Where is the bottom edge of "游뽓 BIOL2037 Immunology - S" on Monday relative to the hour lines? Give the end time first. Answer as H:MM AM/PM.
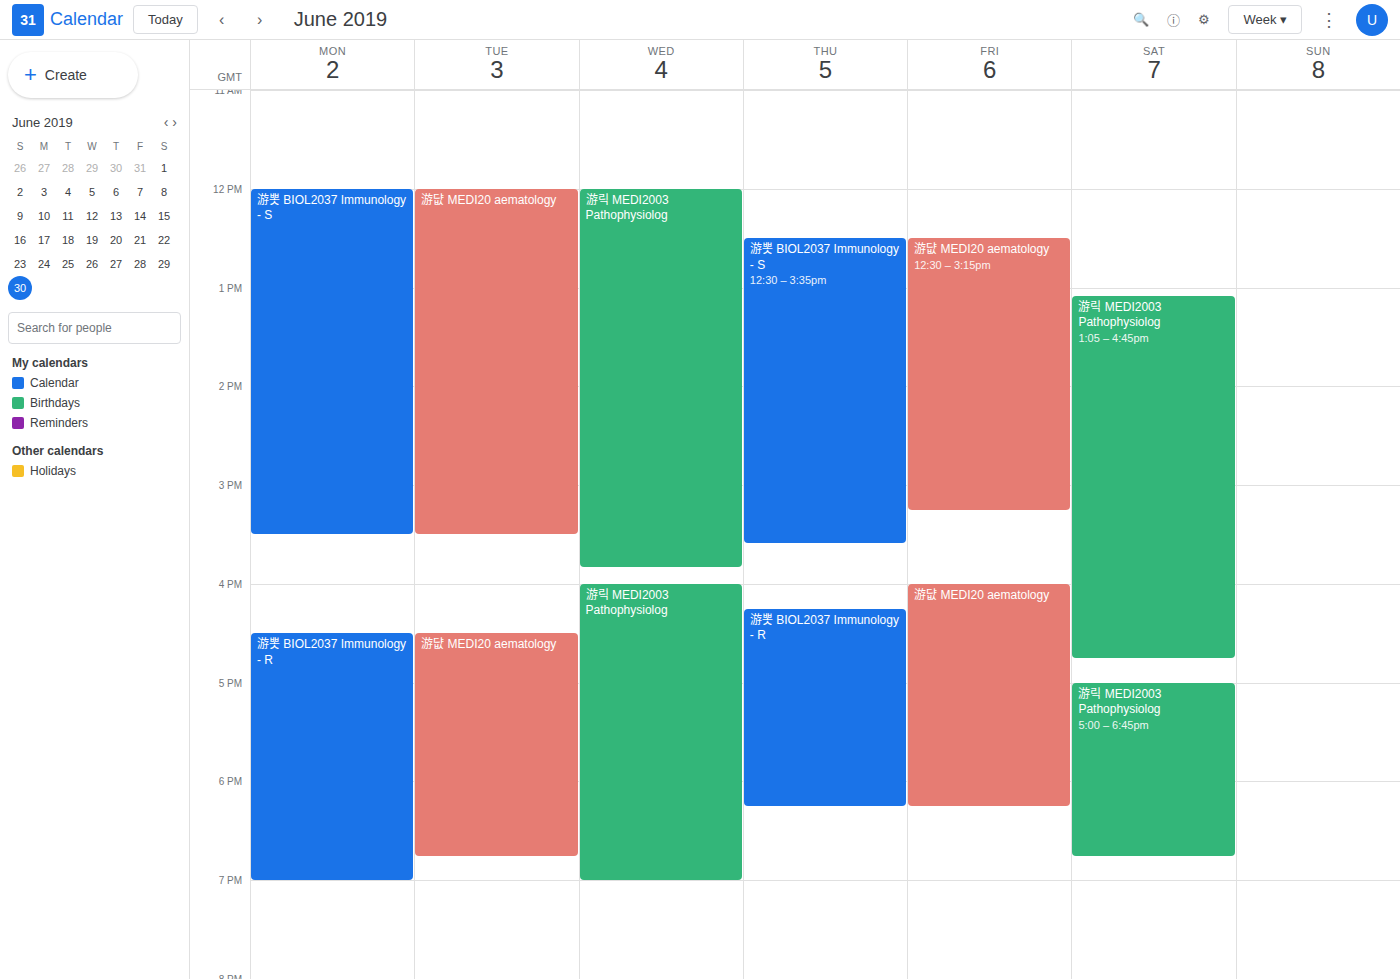
3:30 PM -- halfway between the 3 PM and 4 PM lines.